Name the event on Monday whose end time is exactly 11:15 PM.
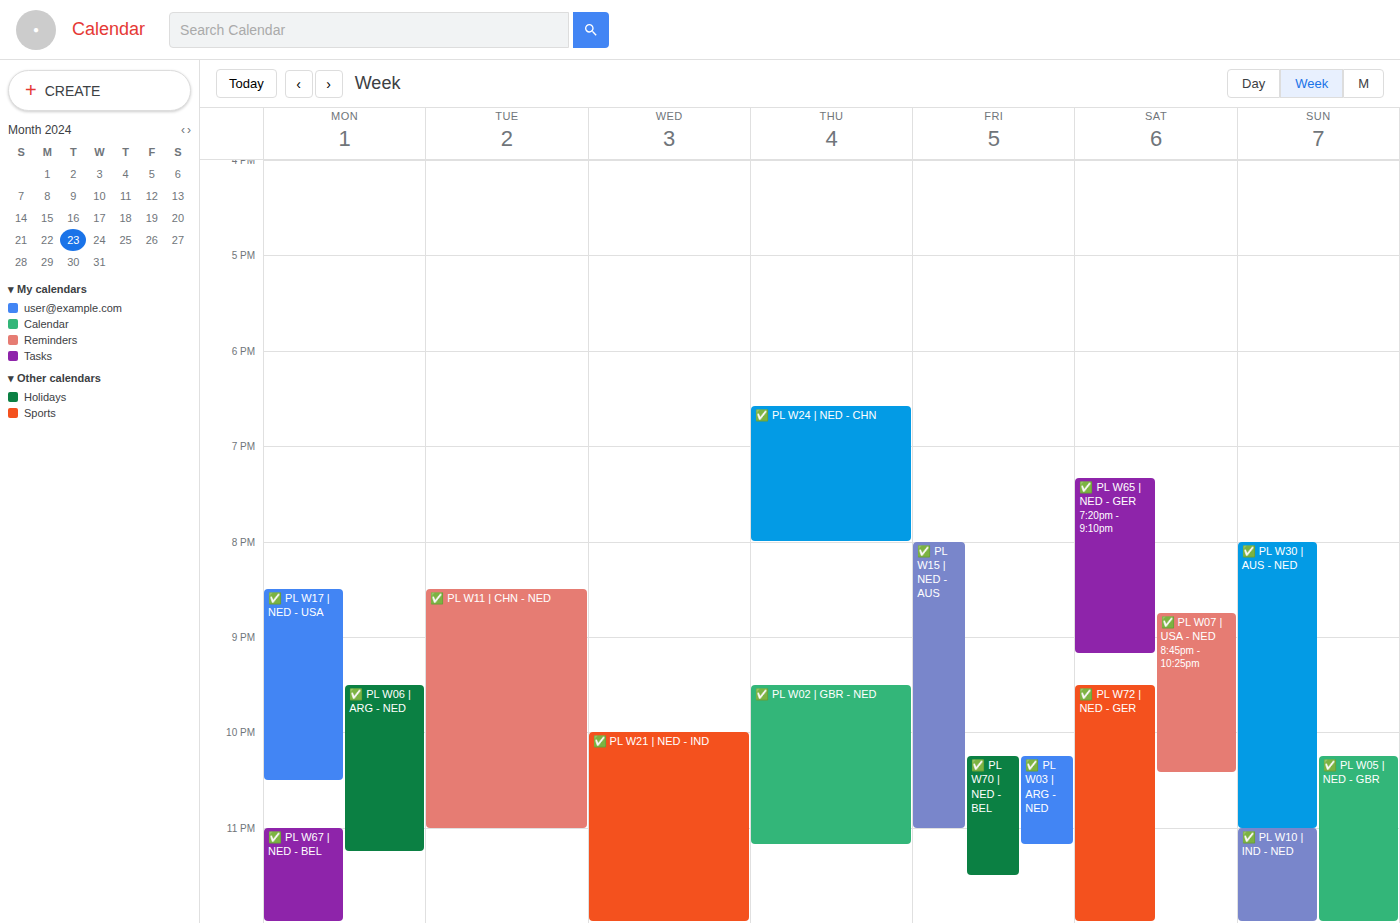
"✅ PL W06 | ARG - NED"